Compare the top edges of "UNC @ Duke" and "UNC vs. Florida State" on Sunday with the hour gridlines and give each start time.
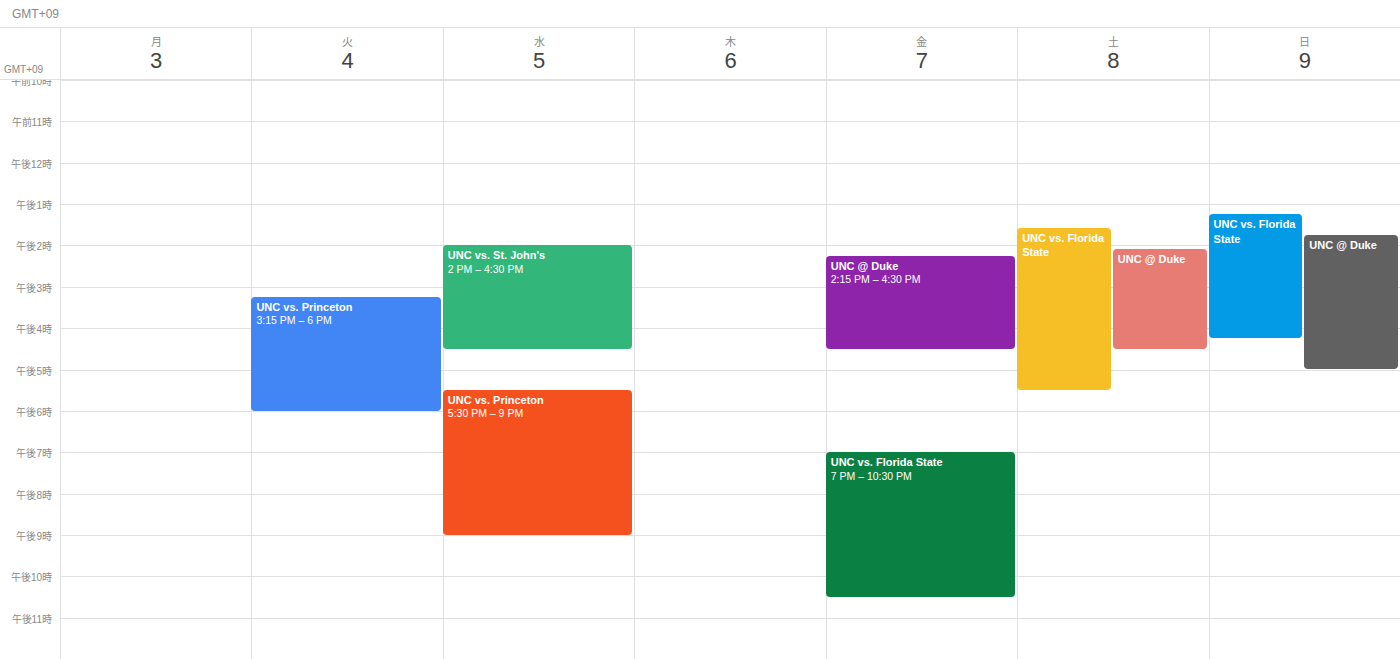
"UNC @ Duke": 1:45 PM, neither: three quarters of the way from the 1 PM line to the 2 PM line. "UNC vs. Florida State": 1:15 PM, neither: a quarter of the way from the 1 PM line to the 2 PM line.